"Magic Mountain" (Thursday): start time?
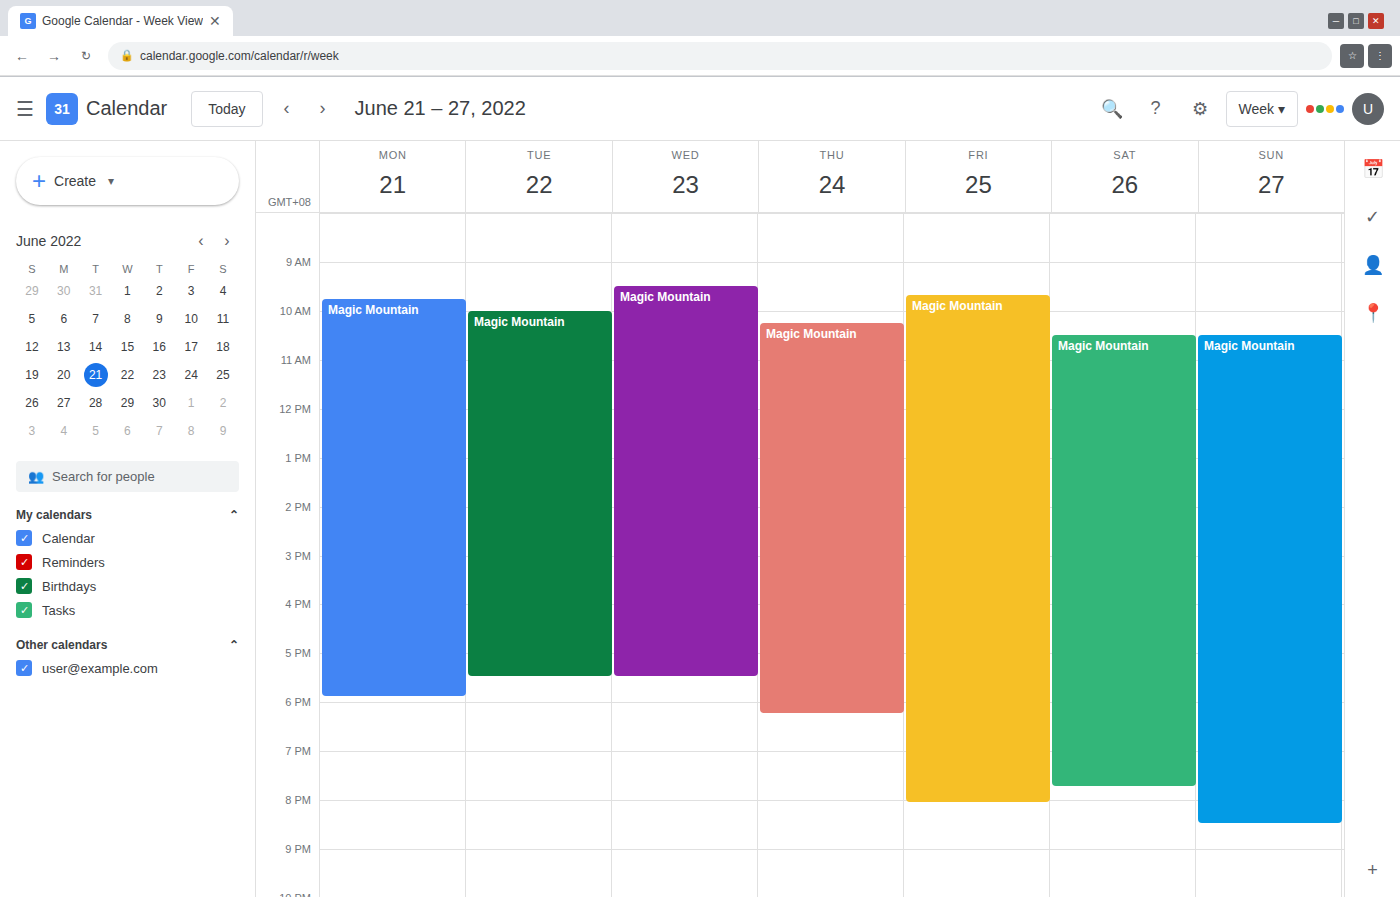
10:15 AM